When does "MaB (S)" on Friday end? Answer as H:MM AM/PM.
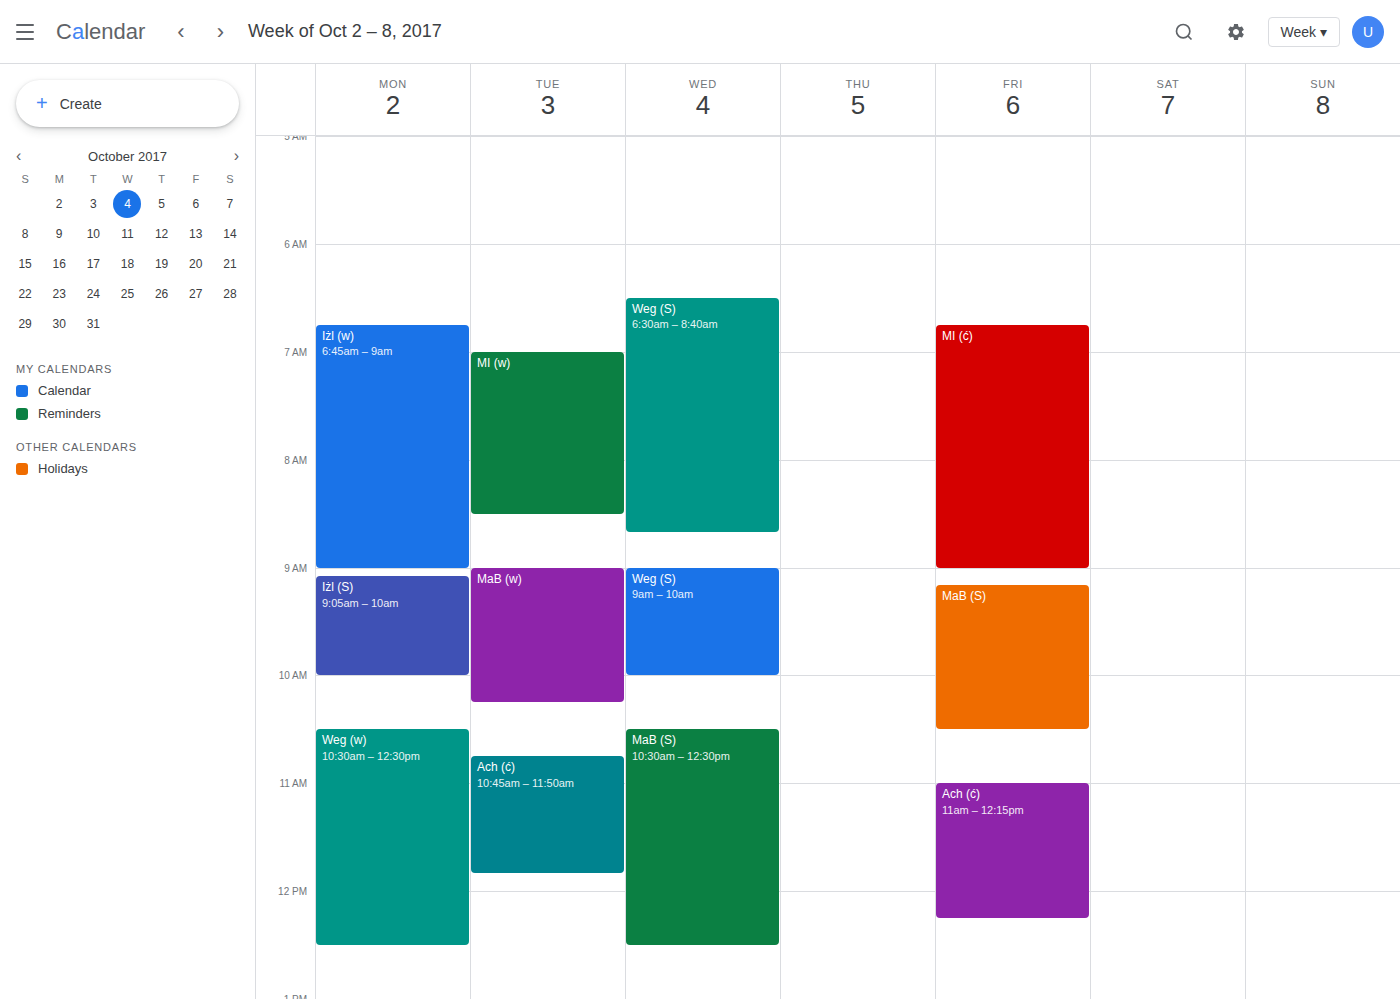
10:30 AM